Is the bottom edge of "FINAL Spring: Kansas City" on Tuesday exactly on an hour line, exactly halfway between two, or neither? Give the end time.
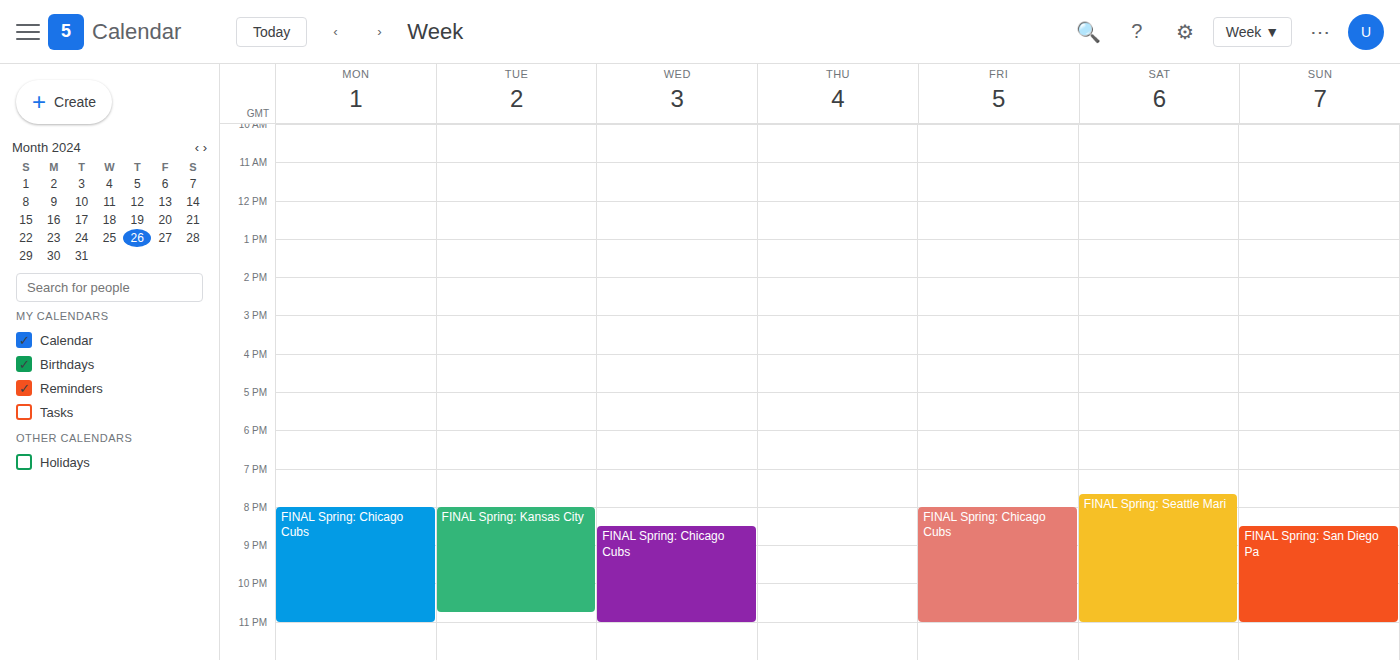
10:45 PM -- neither: three quarters of the way from the 10 PM line to the 11 PM line.